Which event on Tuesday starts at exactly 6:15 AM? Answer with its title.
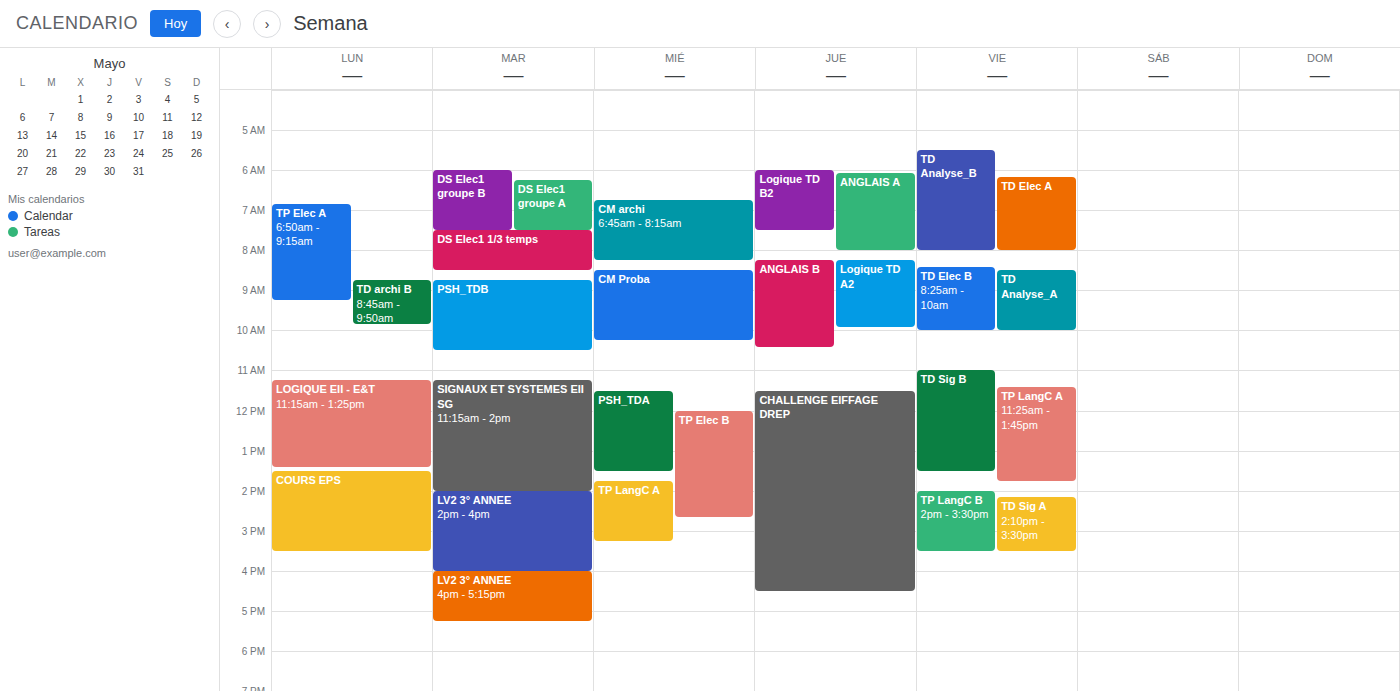
"DS Elec1 groupe A"